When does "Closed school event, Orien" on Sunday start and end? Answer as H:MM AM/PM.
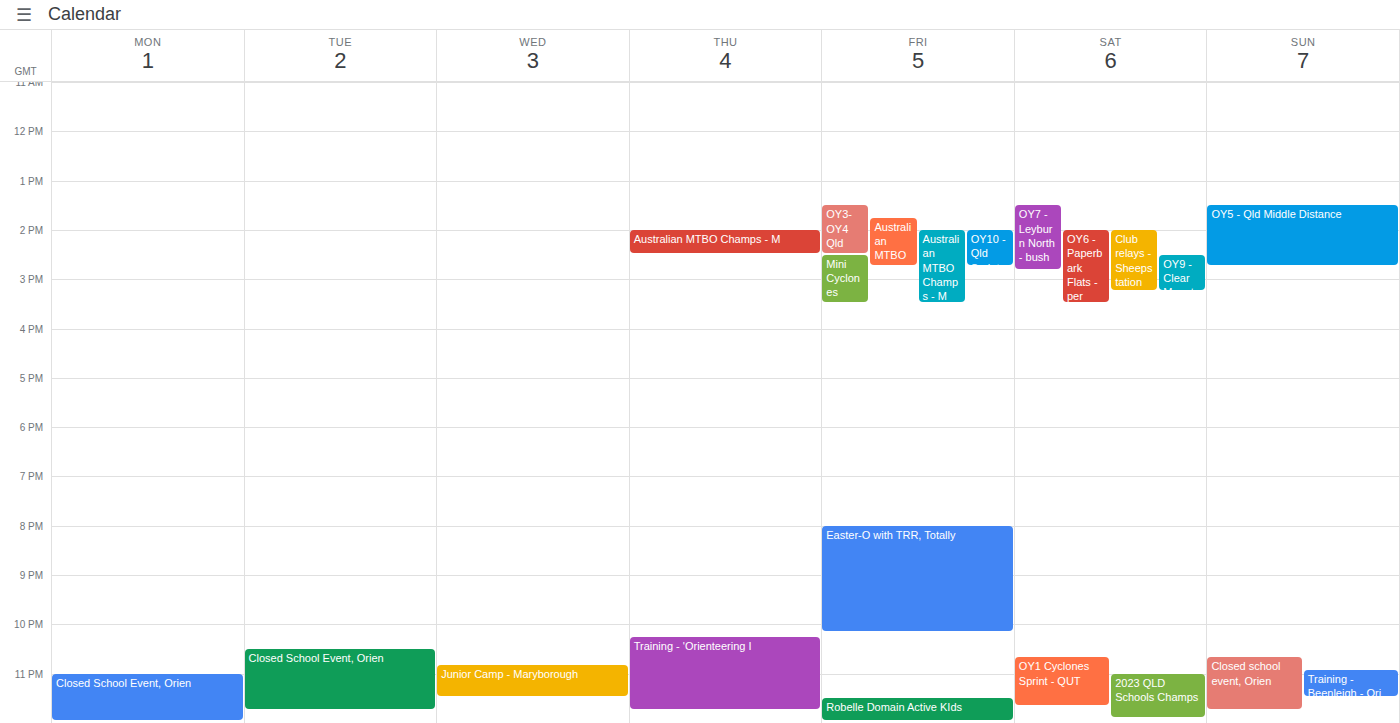
10:40 PM to 11:45 PM